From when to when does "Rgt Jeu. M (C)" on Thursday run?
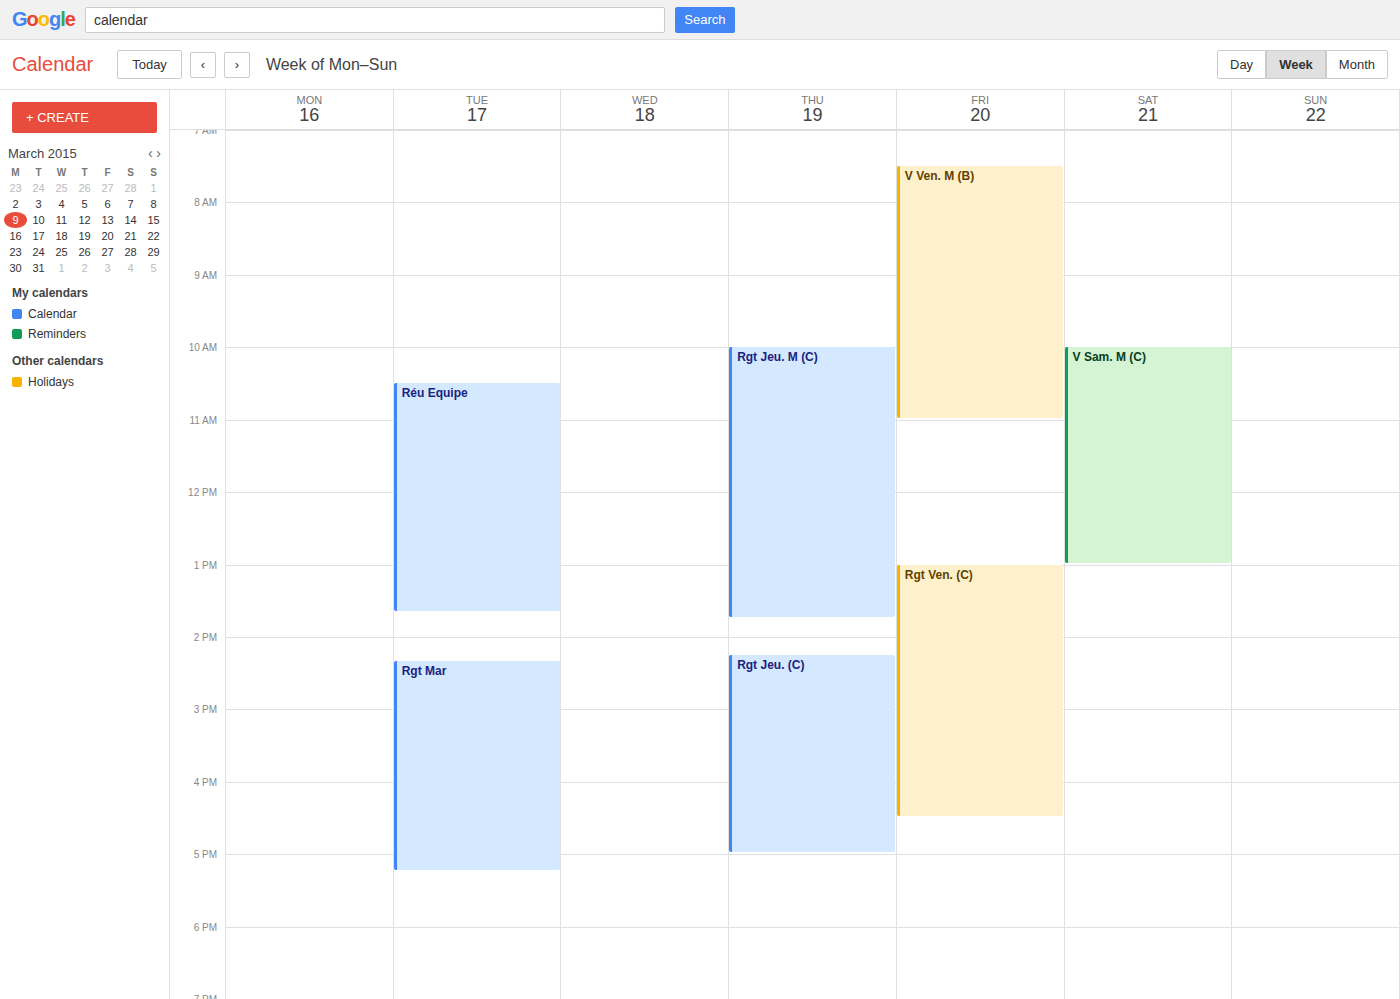
10:00 AM to 1:45 PM